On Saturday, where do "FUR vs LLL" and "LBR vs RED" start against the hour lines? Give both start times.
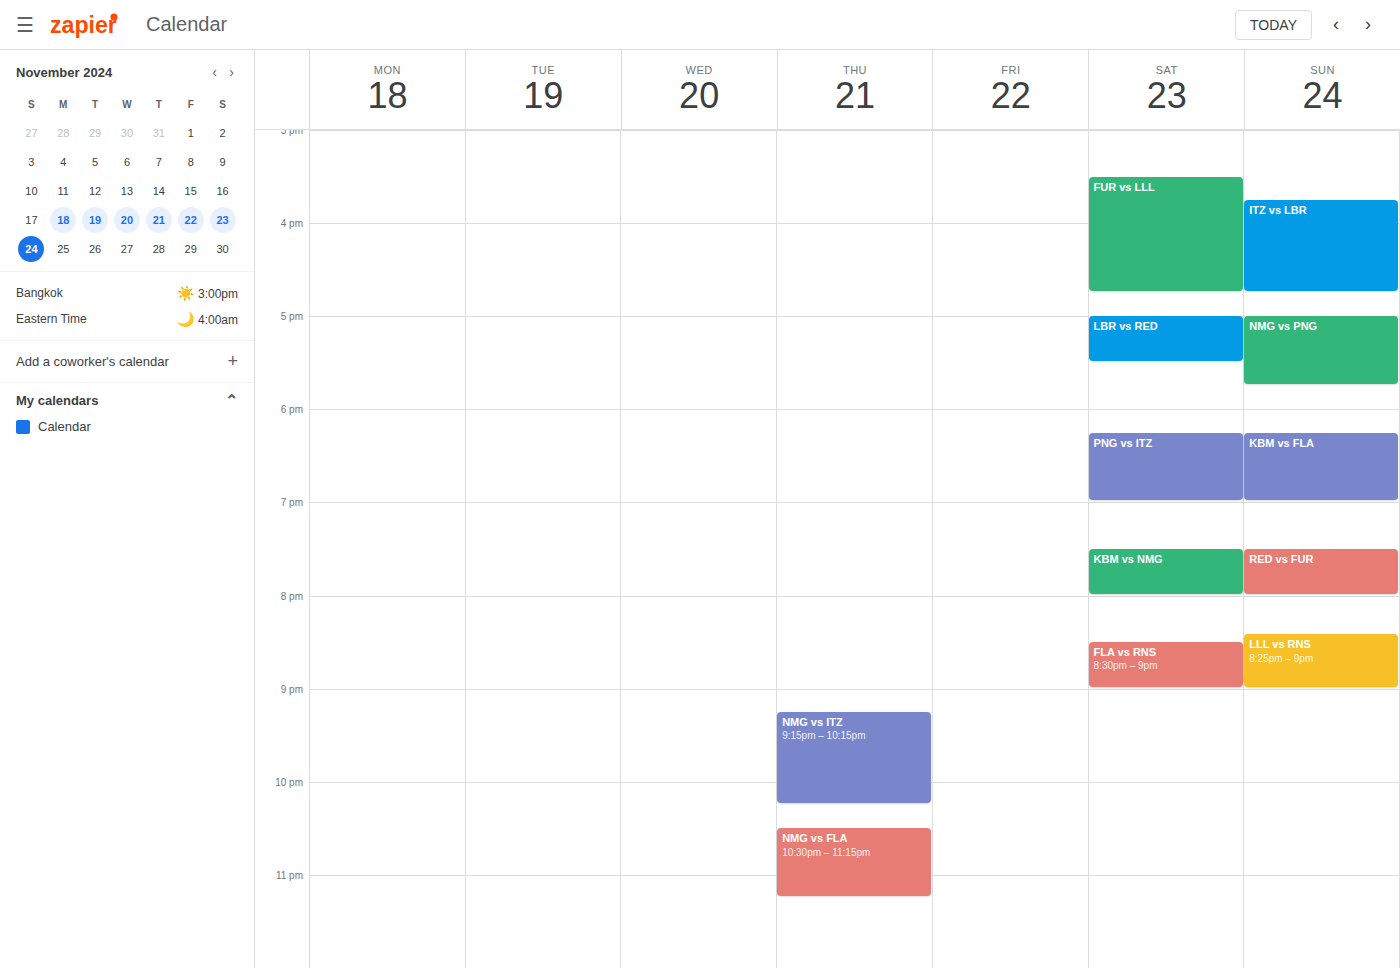
"FUR vs LLL": 3:30 PM, halfway between the 3 PM and 4 PM lines. "LBR vs RED": 5:00 PM, exactly on the 5 PM line.